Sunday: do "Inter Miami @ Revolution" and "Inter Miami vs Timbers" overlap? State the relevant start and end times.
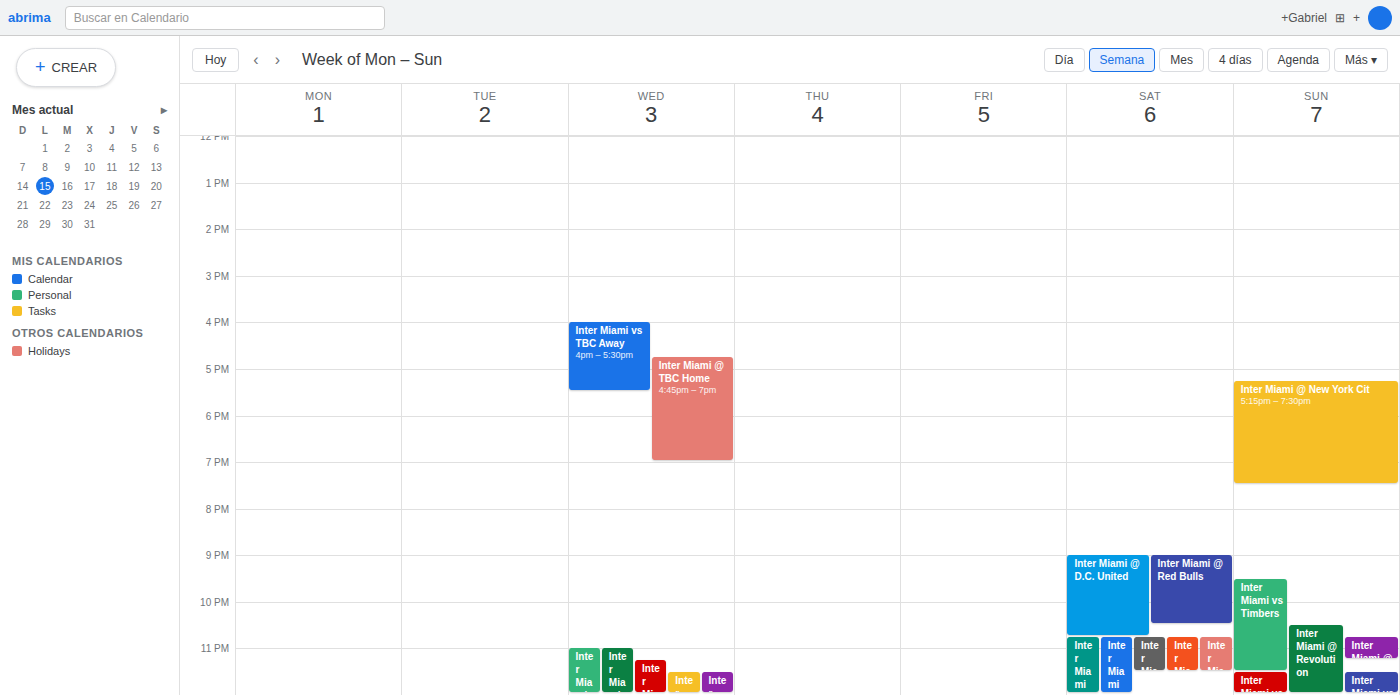
"Inter Miami @ Revolution" starts at 10:30 PM, before "Inter Miami vs Timbers" ends at 11:30 PM -- they overlap.